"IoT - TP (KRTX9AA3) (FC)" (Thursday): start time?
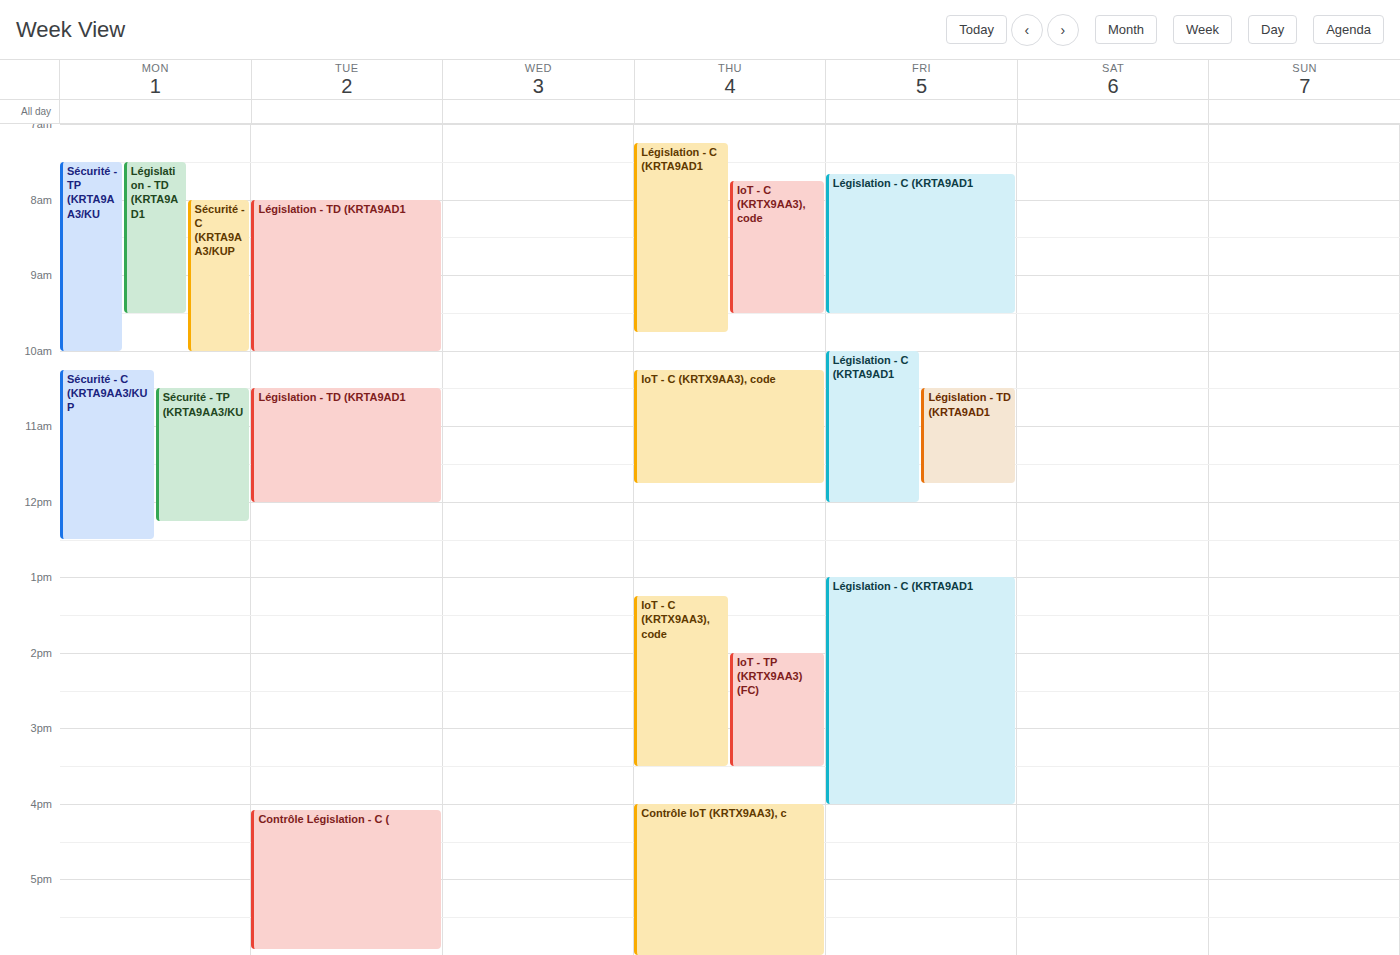
2:00 PM